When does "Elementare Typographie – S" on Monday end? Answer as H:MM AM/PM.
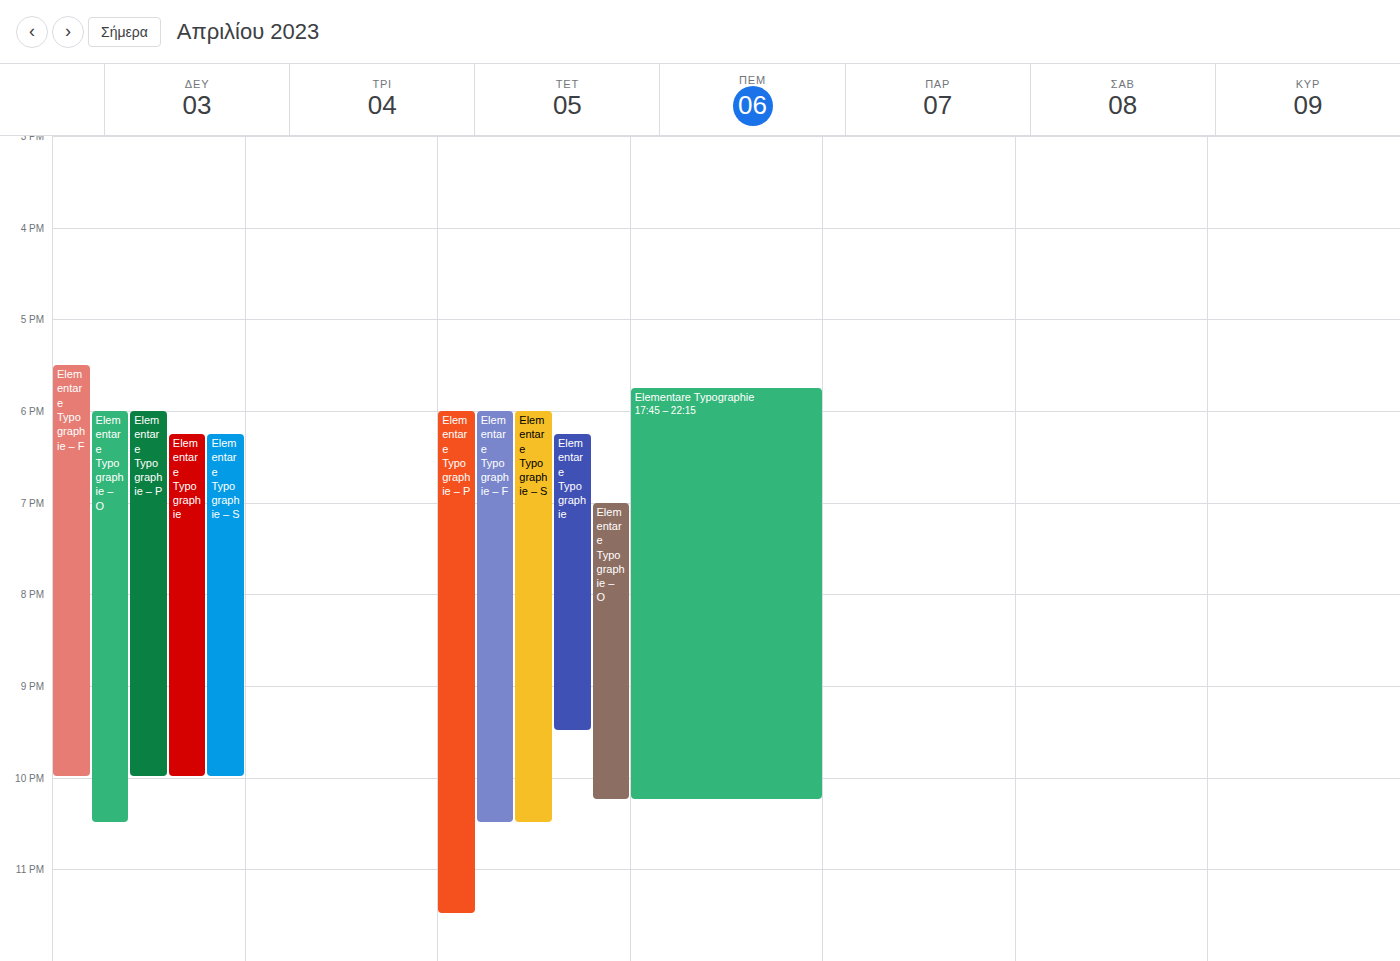
10:00 PM